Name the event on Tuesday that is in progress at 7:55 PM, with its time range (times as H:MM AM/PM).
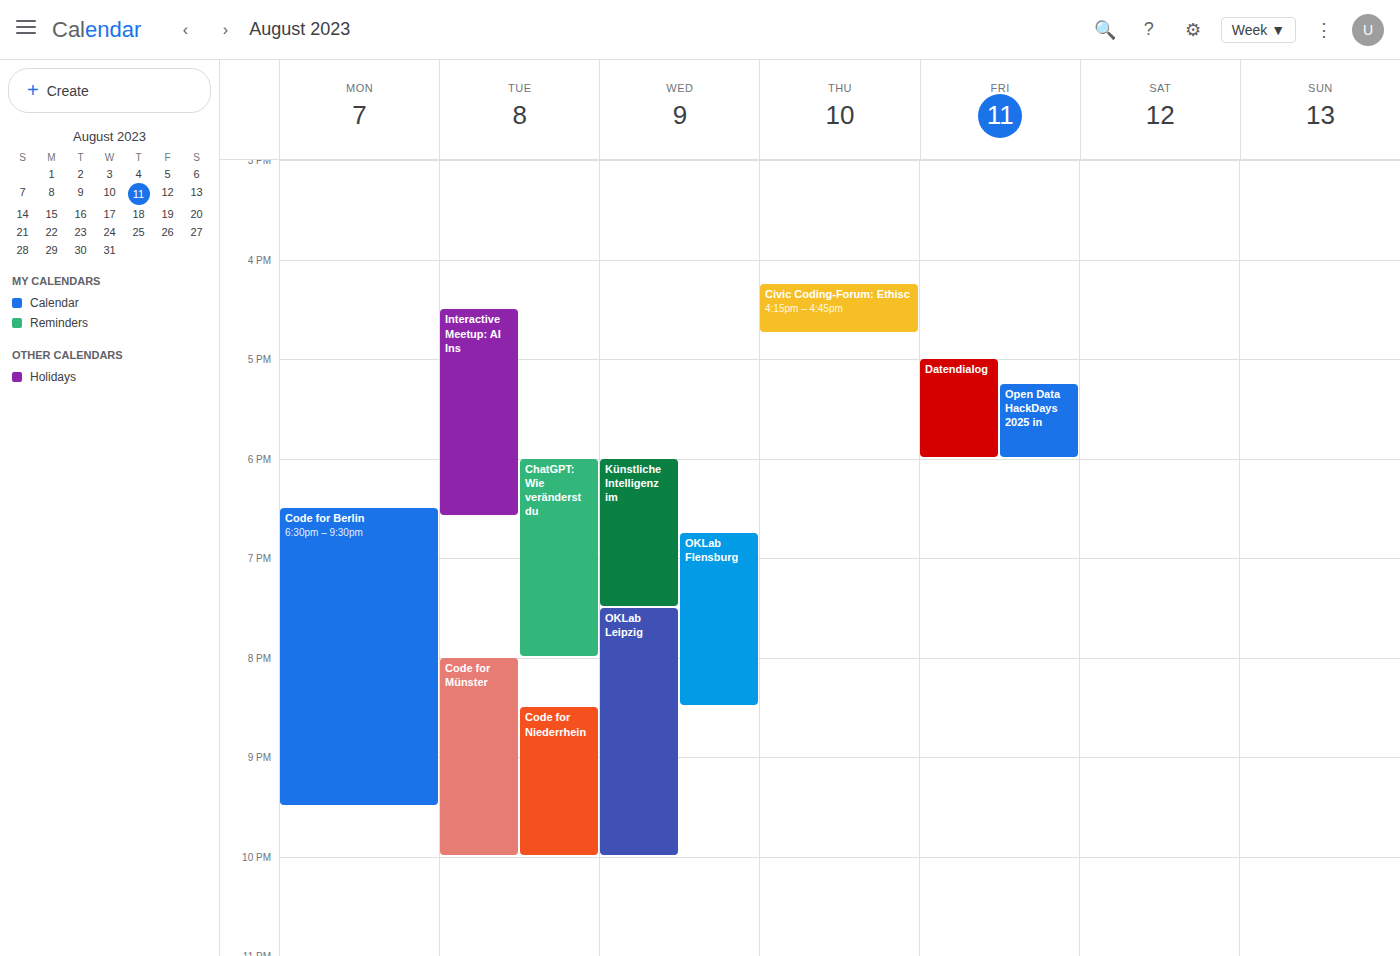
"ChatGPT: Wie veränderst du", 6:00 PM to 8:00 PM